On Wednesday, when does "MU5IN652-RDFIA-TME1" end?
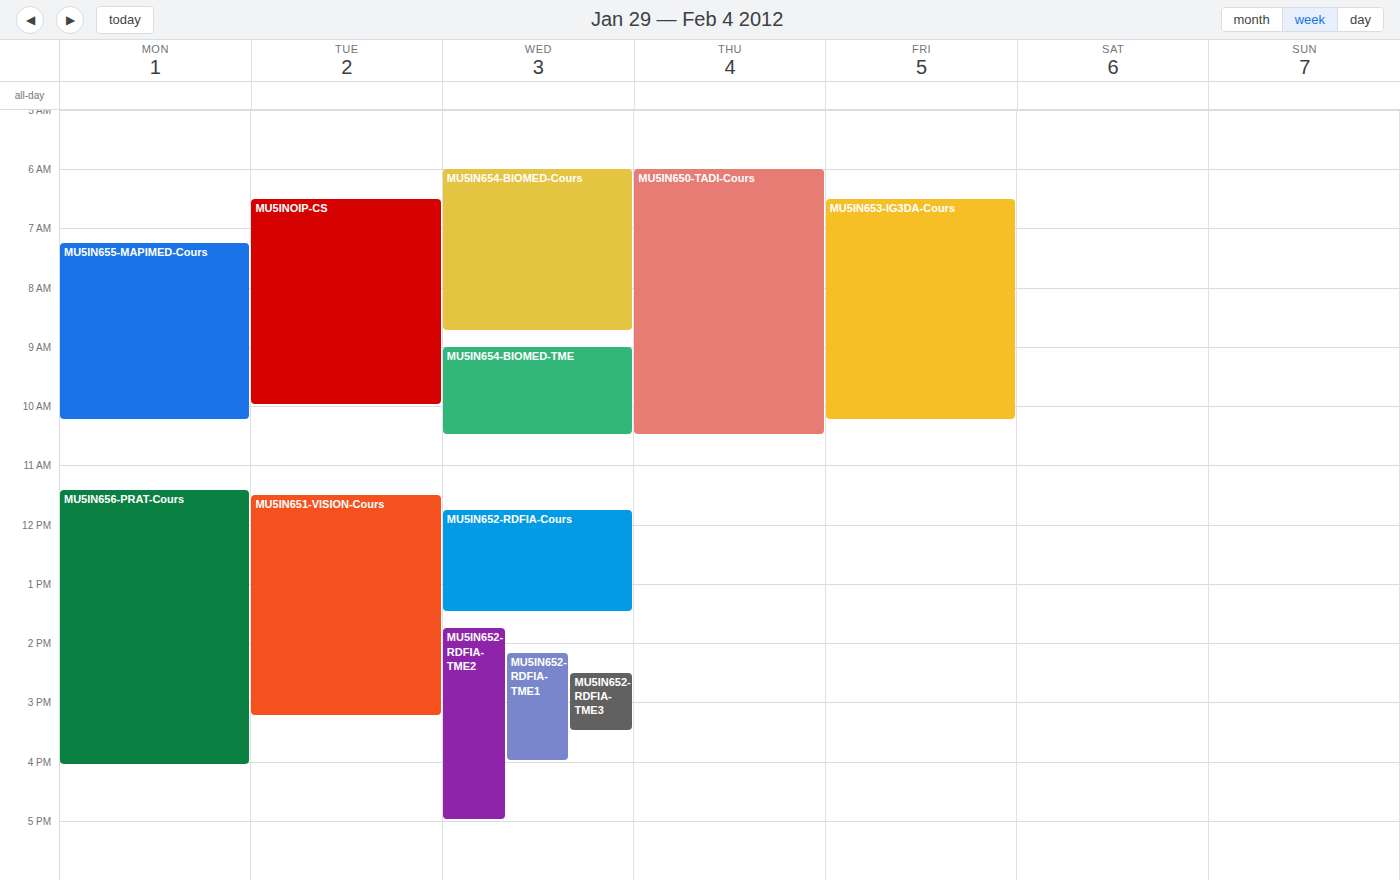
4:00 PM